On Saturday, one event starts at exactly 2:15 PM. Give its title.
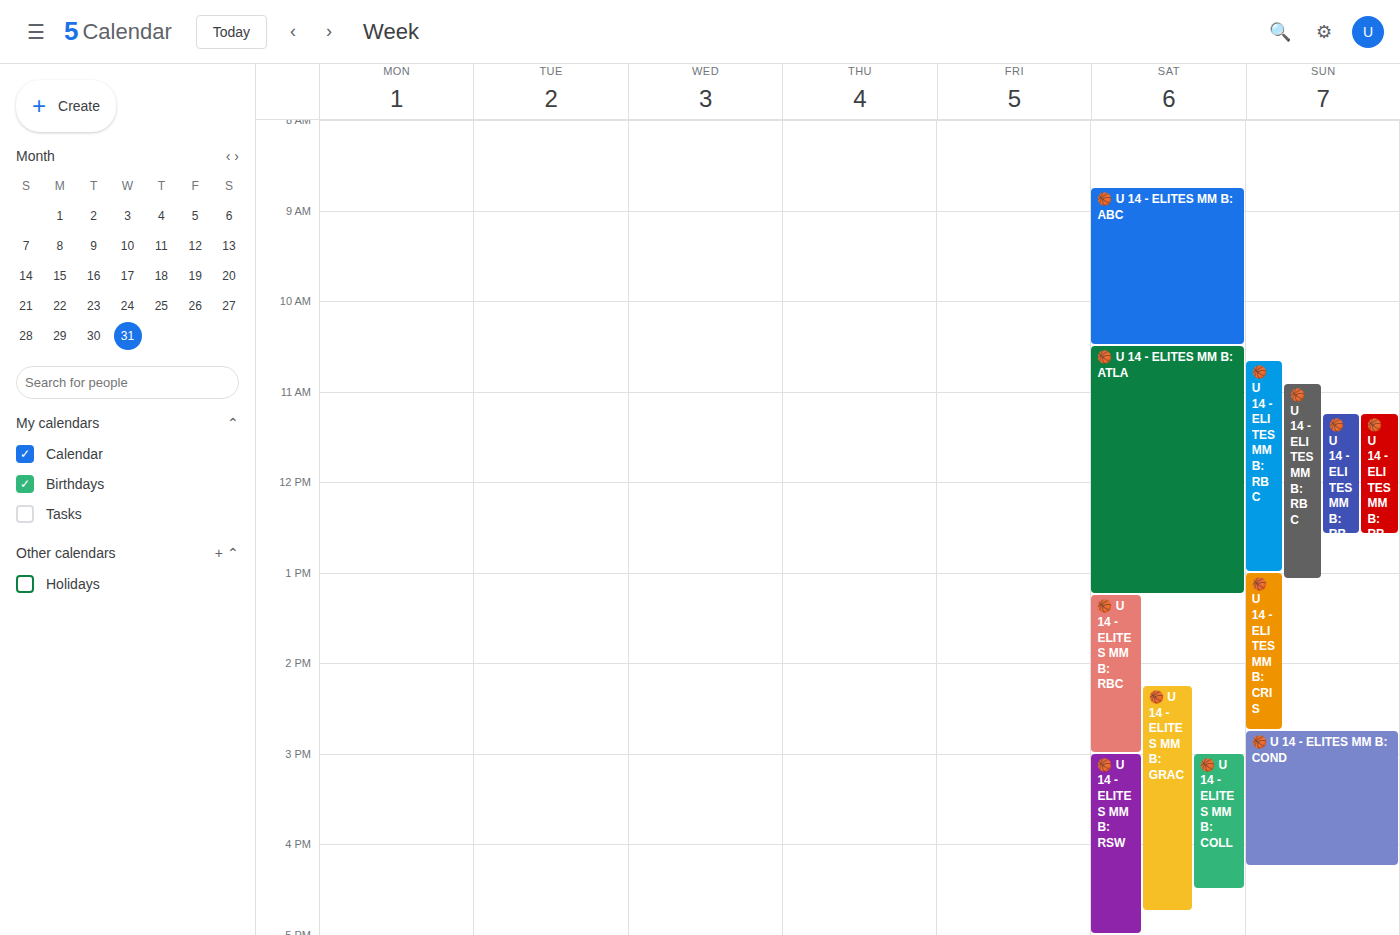
"🏀 U 14 - ELITES MM B: GRAC"